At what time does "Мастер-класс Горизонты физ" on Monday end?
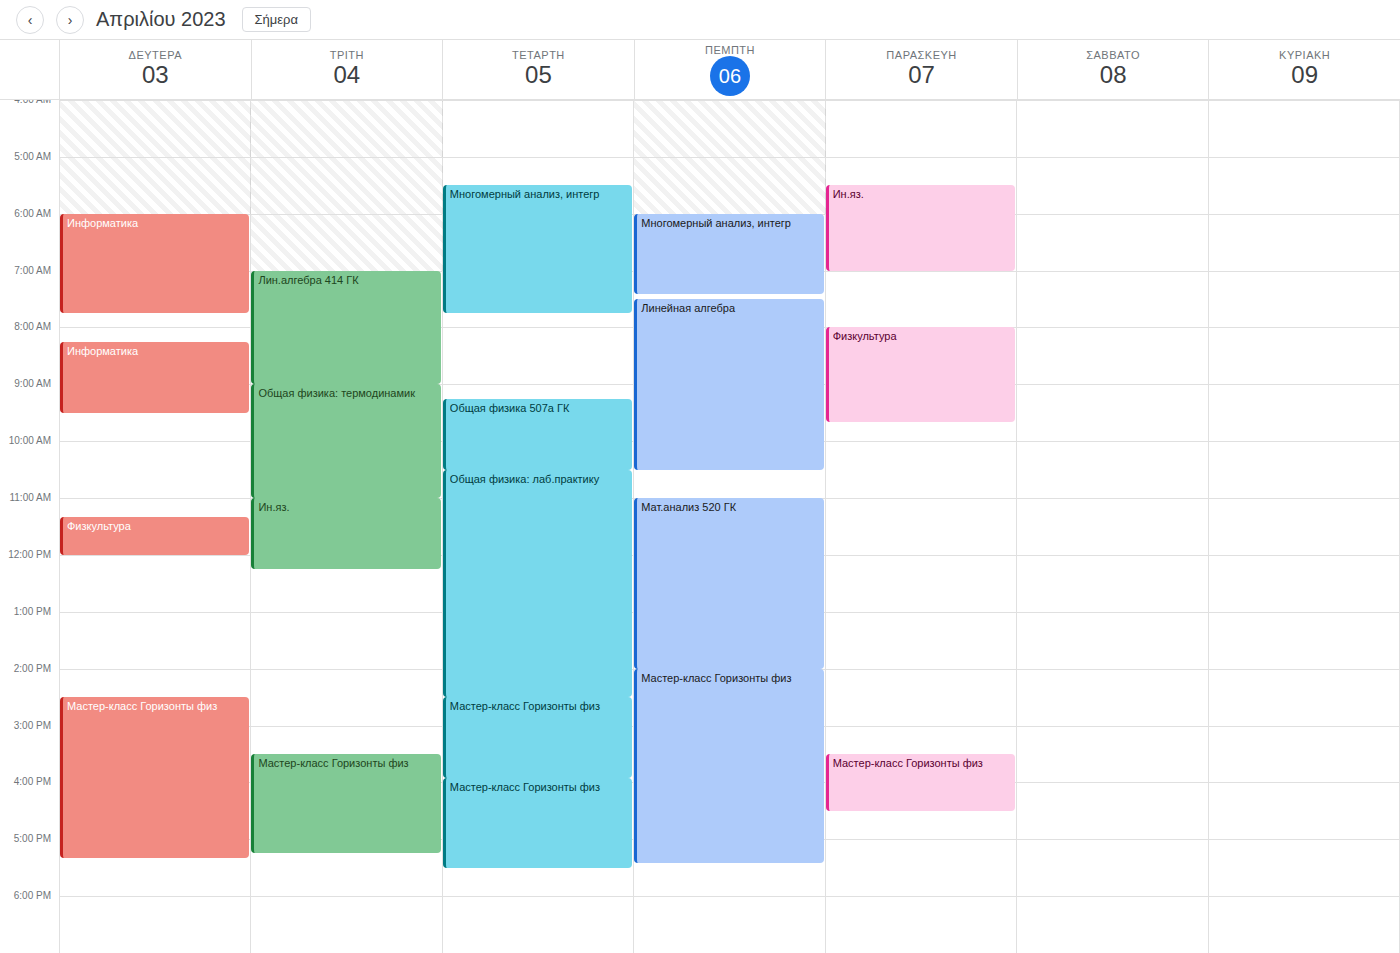
17:20